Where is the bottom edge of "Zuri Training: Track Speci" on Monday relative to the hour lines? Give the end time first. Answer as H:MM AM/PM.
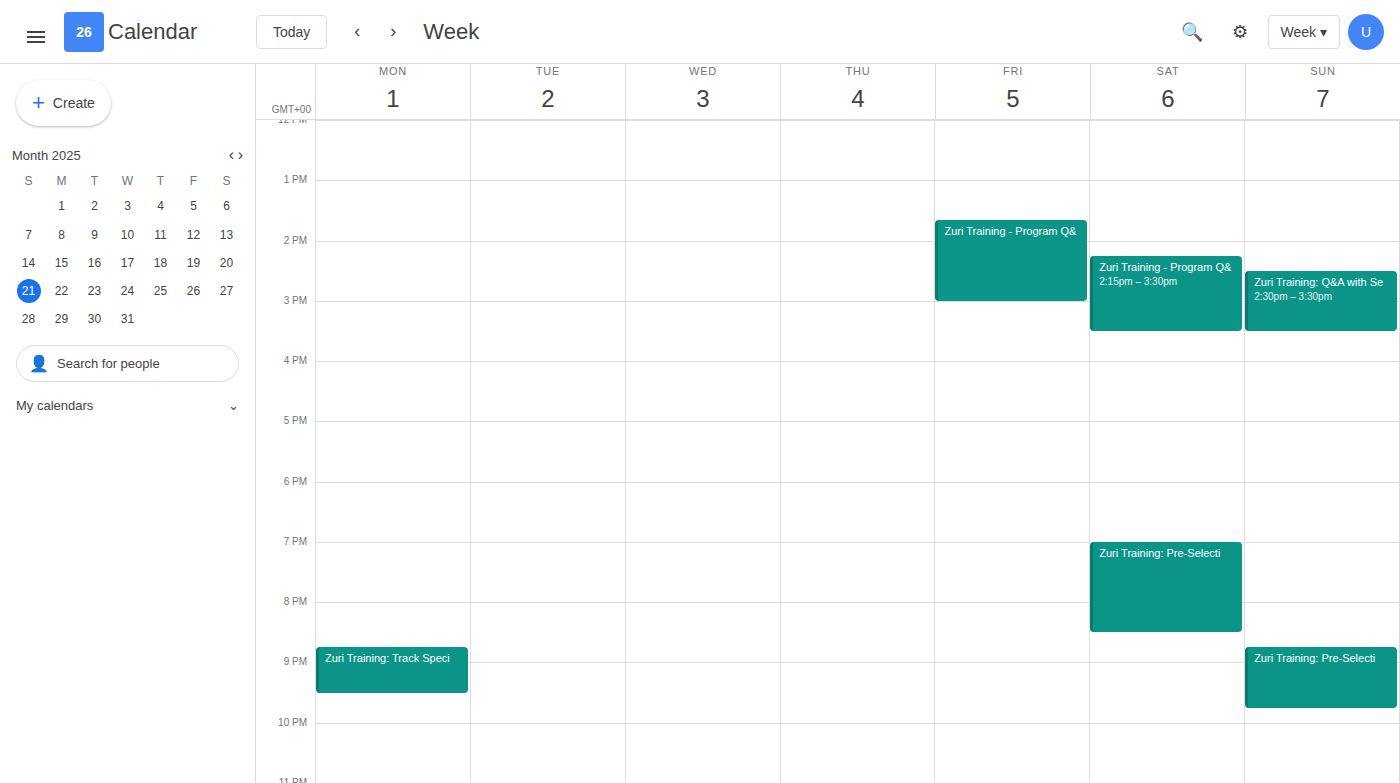
9:30 PM -- halfway between the 9 PM and 10 PM lines.